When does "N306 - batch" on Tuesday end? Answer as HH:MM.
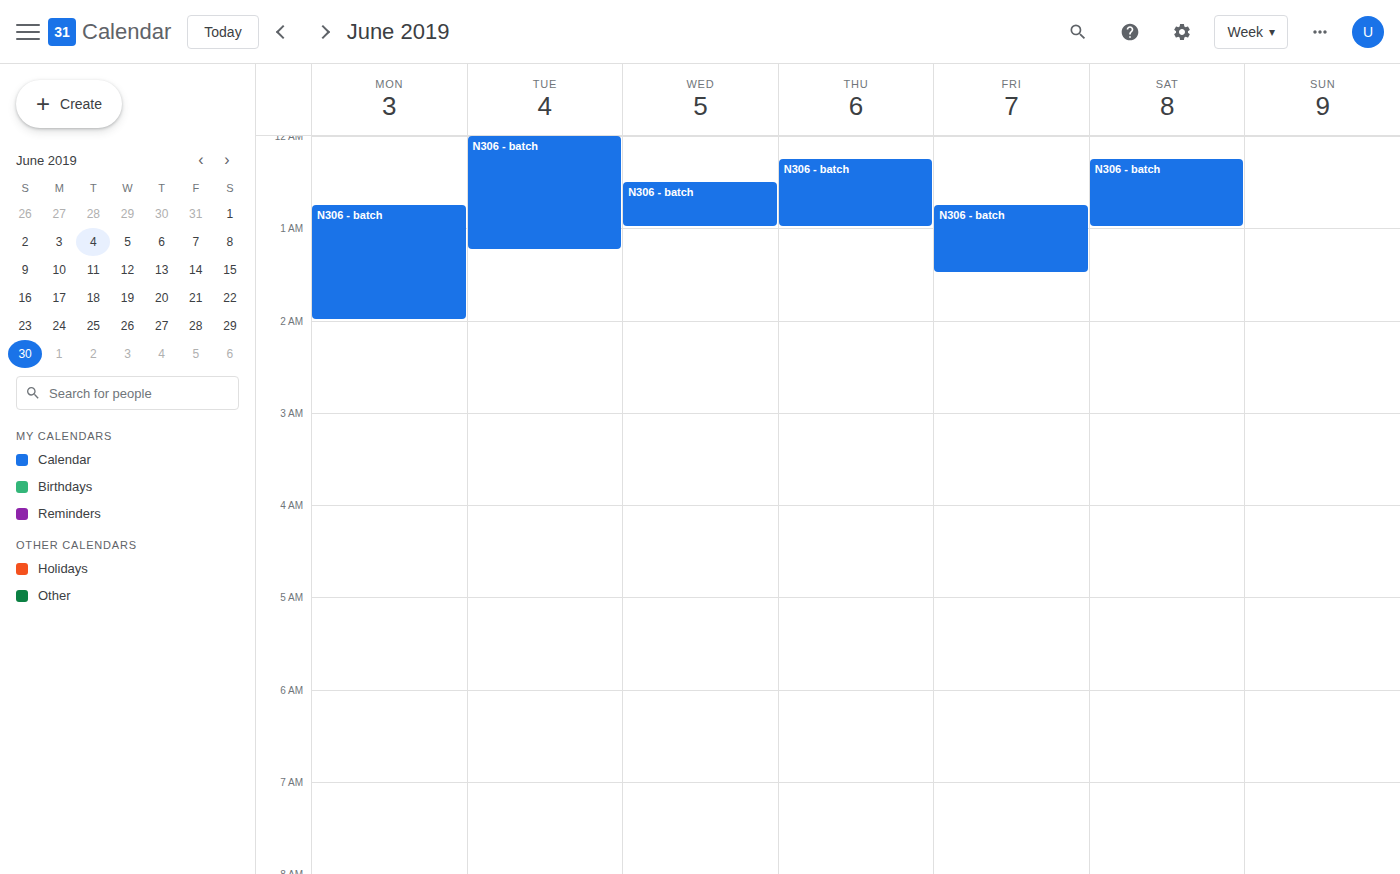
01:15